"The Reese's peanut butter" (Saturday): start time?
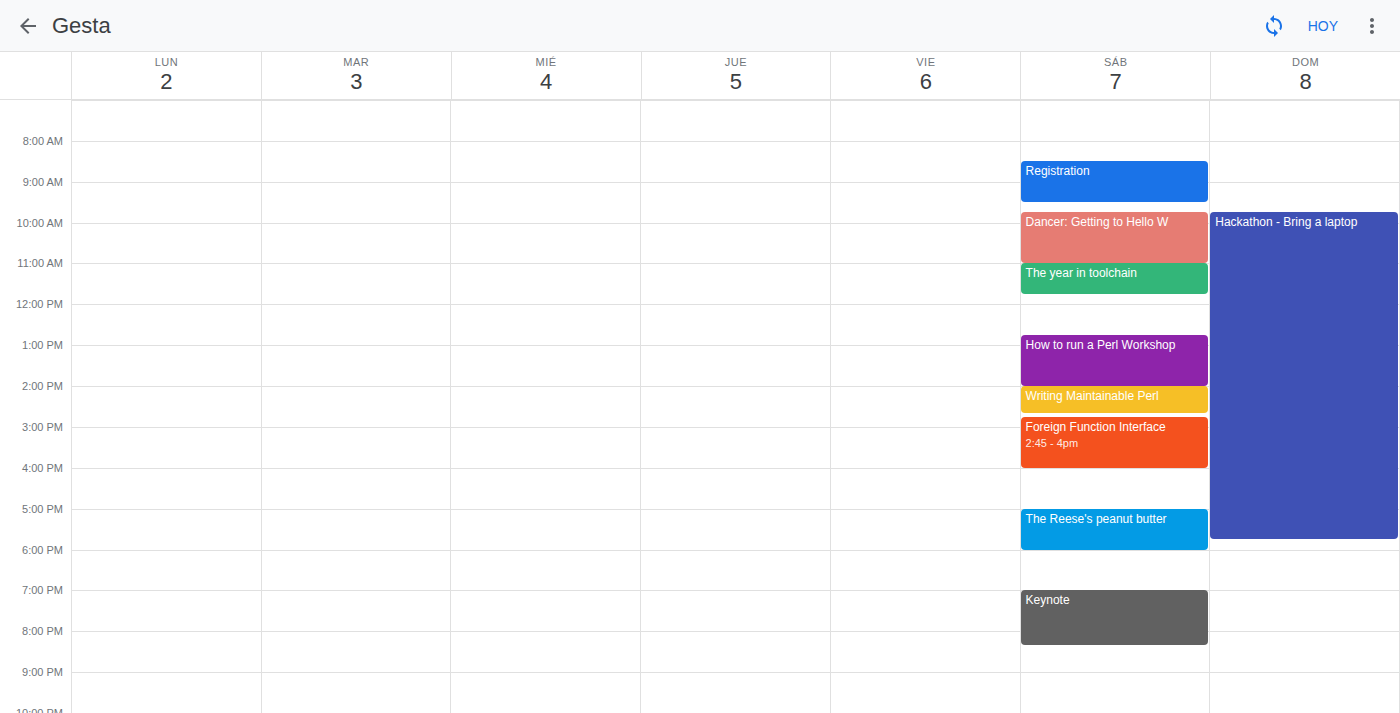
5:00 PM